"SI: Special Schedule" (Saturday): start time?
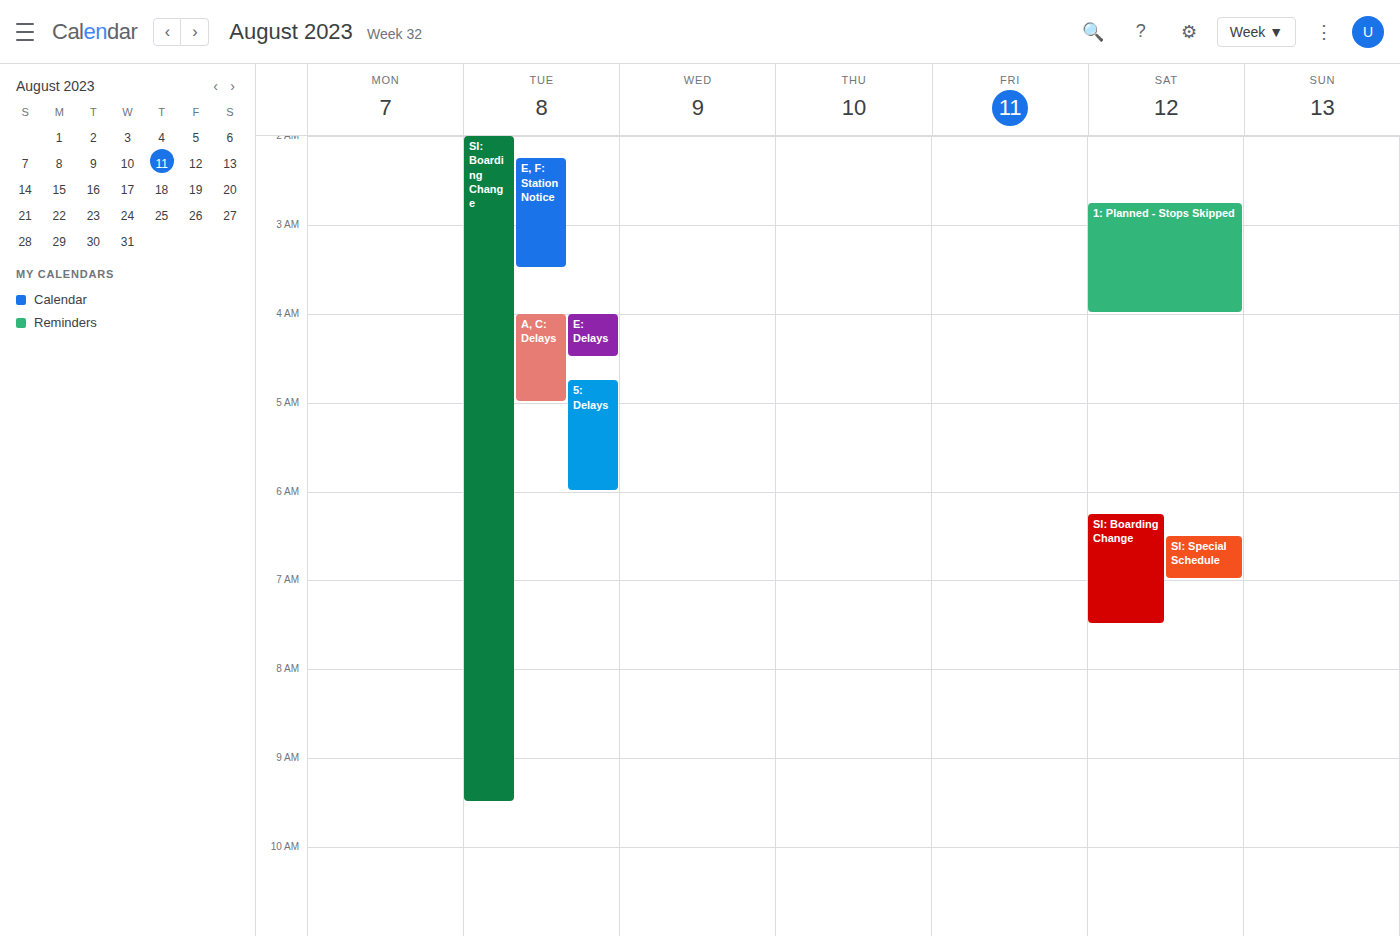
6:30 AM